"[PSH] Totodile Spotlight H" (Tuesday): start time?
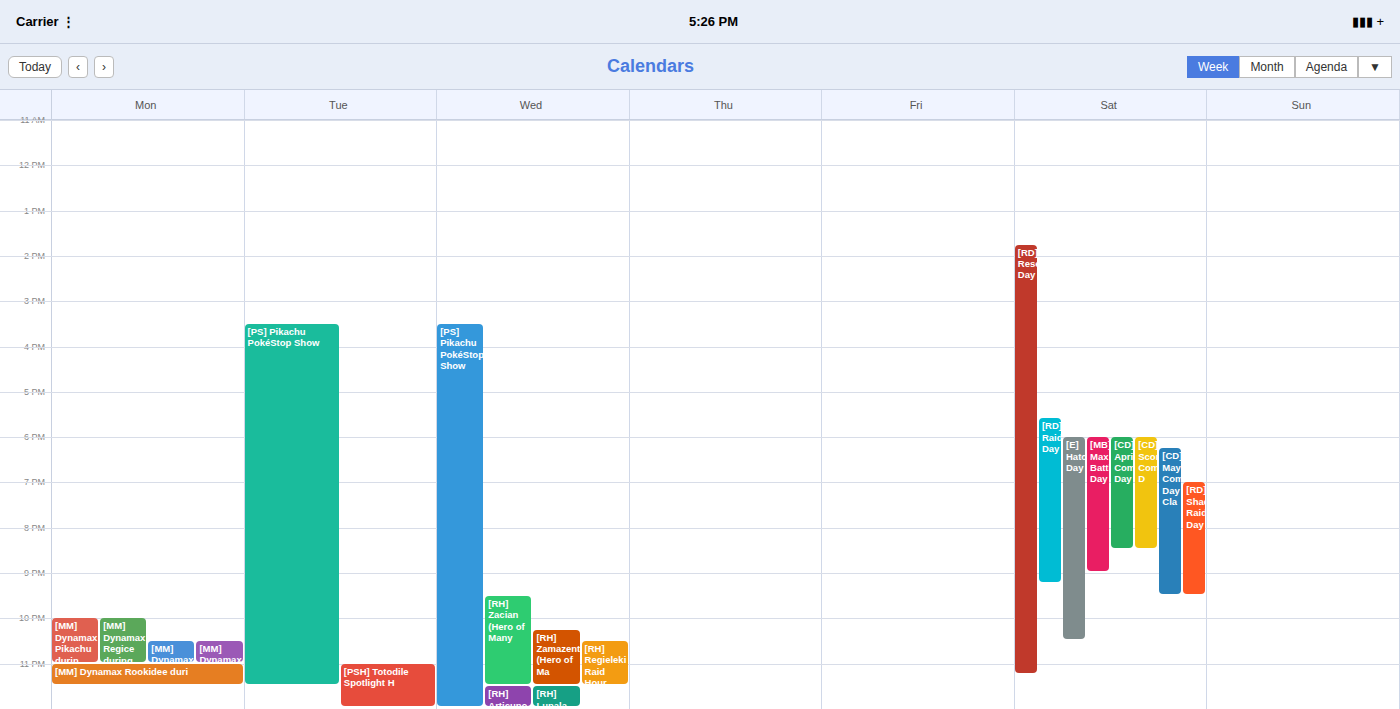
23:00